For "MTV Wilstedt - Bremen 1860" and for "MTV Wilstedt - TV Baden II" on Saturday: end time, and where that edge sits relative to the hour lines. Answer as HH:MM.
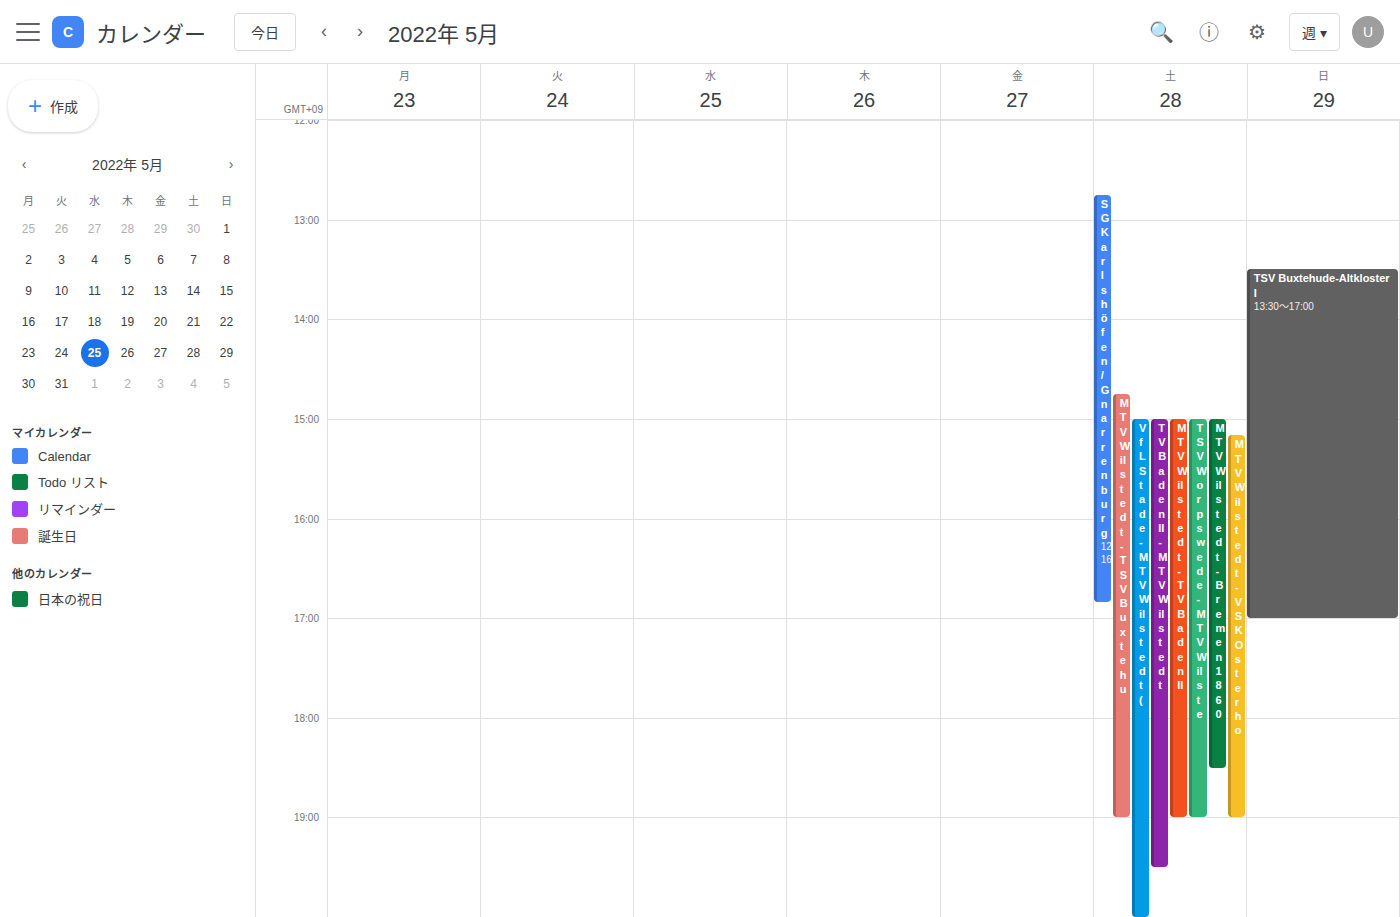
"MTV Wilstedt - Bremen 1860": 18:30, halfway between the 18:00 and 19:00 lines. "MTV Wilstedt - TV Baden II": 19:00, exactly on the 19:00 line.